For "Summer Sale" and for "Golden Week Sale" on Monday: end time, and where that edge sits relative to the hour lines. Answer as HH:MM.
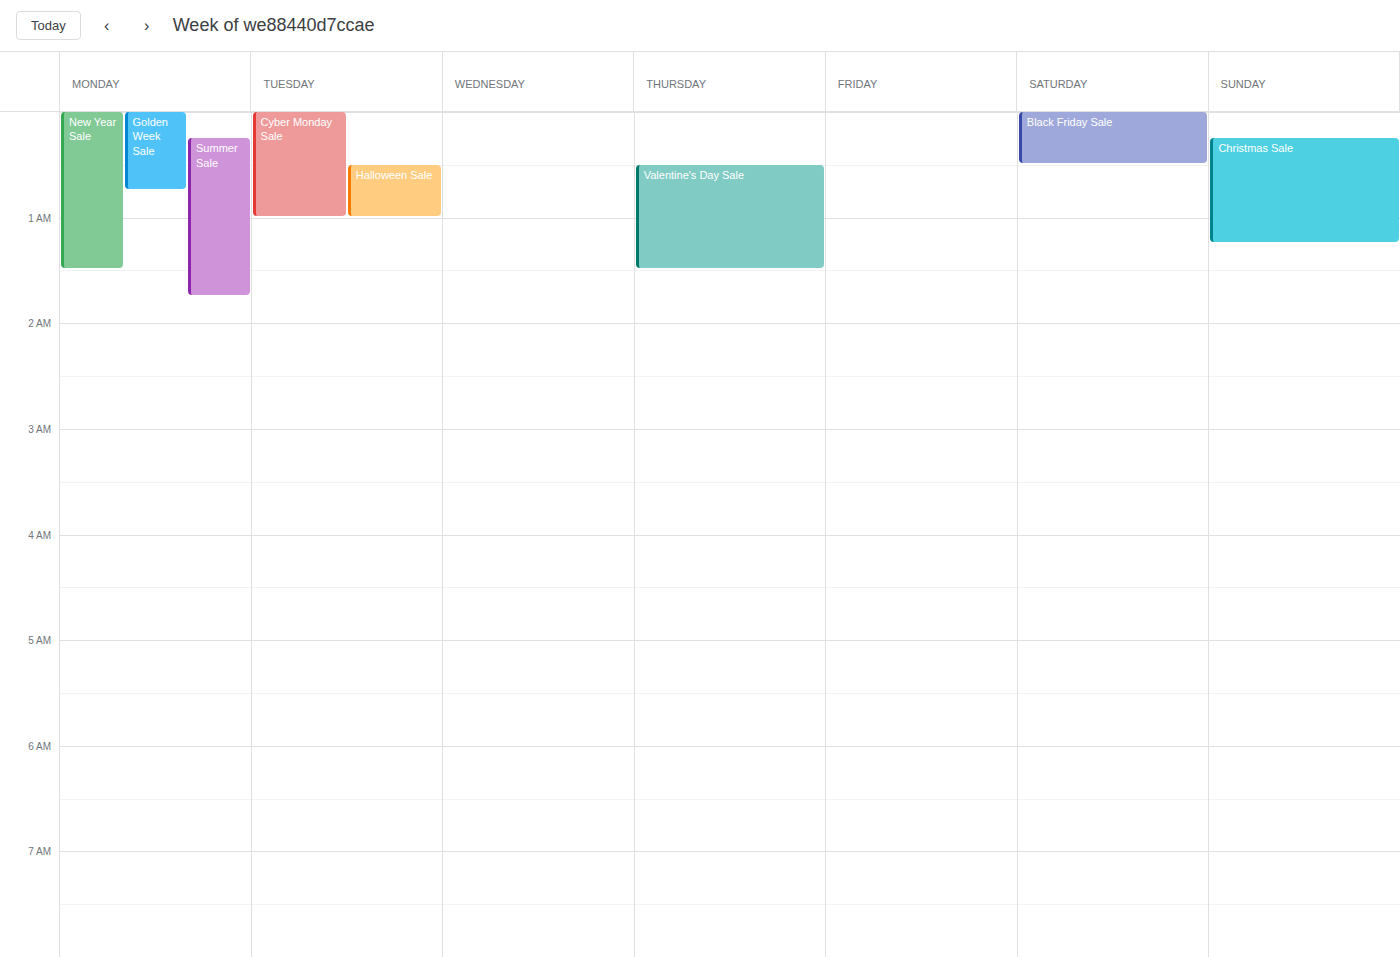
"Summer Sale": 01:45, neither: three quarters of the way from the 01:00 line to the 02:00 line. "Golden Week Sale": 00:45, neither: three quarters of the way from the 00:00 line to the 01:00 line.